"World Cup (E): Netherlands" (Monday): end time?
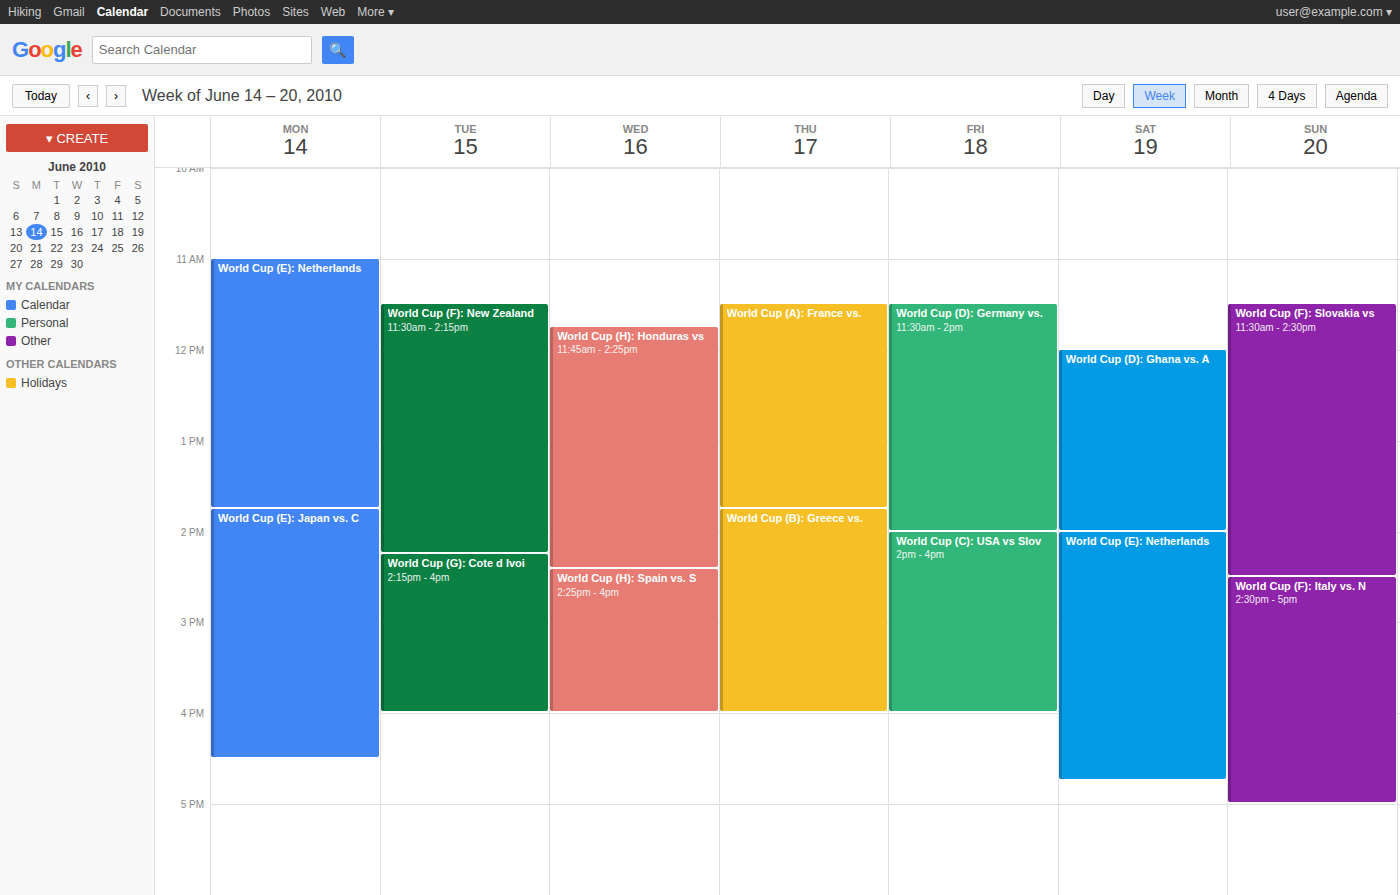
1:45 PM